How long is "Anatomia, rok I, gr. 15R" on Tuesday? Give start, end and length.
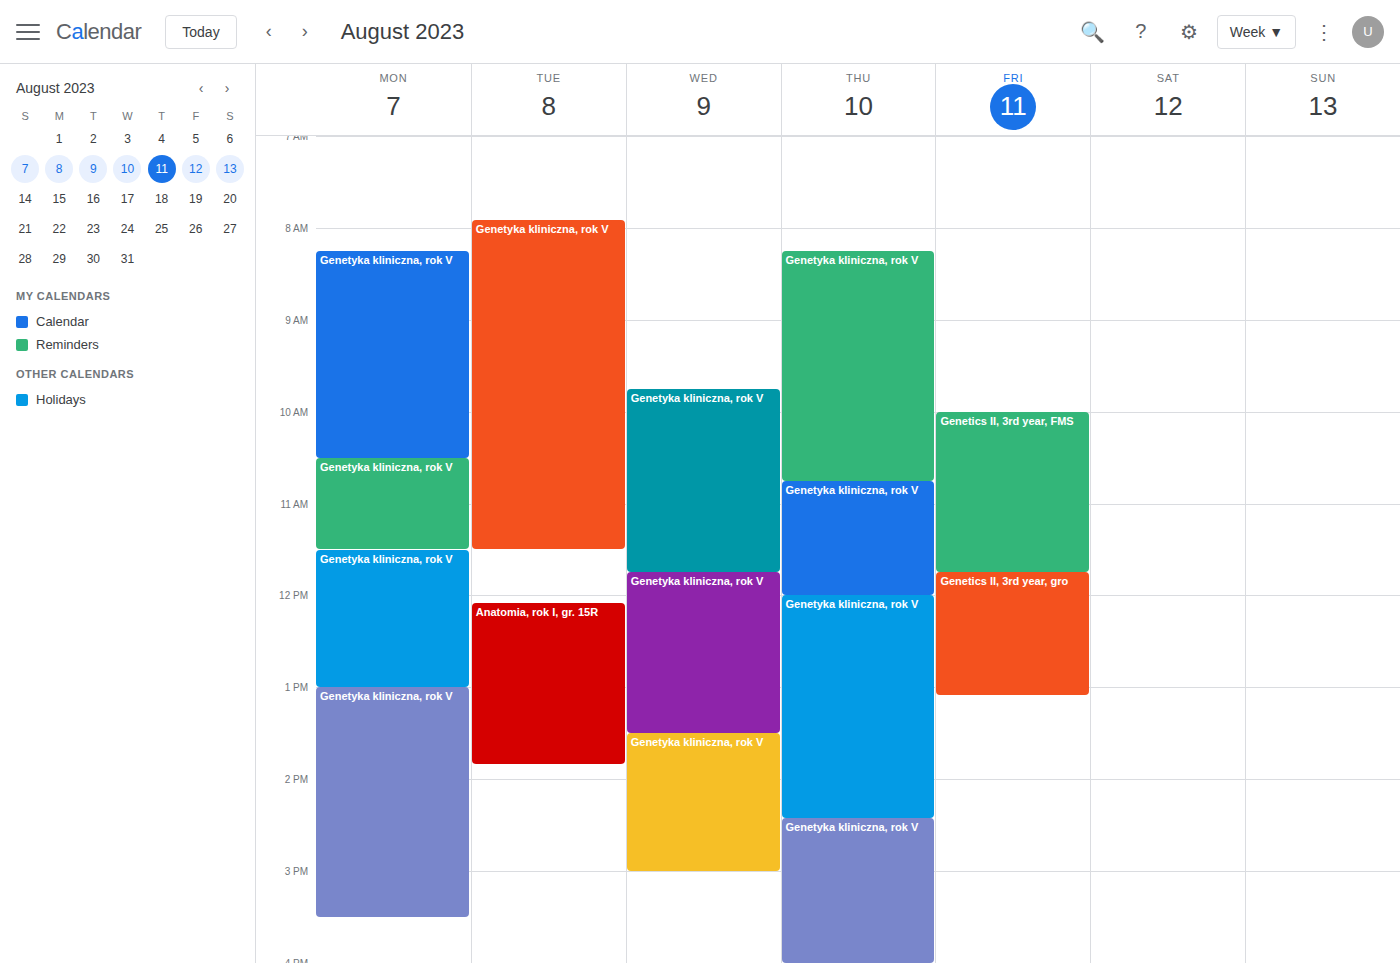
12:05 PM to 1:50 PM, 1 hour 45 minutes